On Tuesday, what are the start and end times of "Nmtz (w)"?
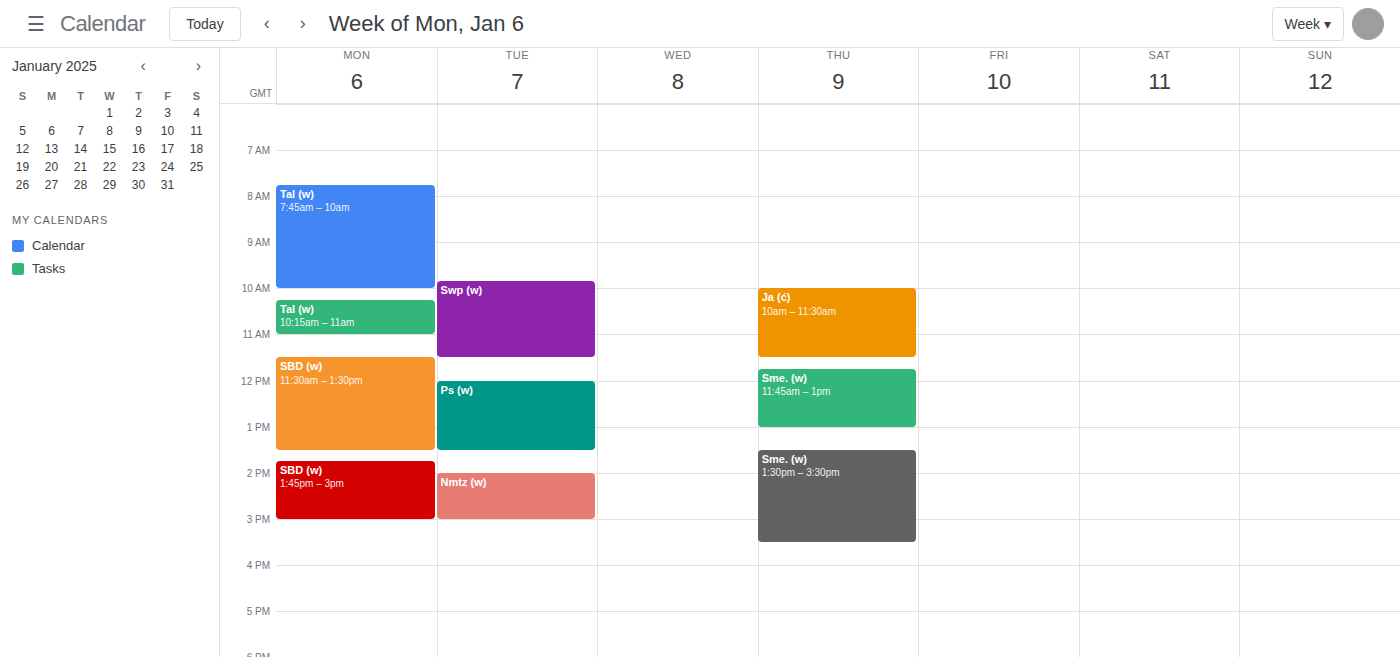
2:00 PM to 3:00 PM